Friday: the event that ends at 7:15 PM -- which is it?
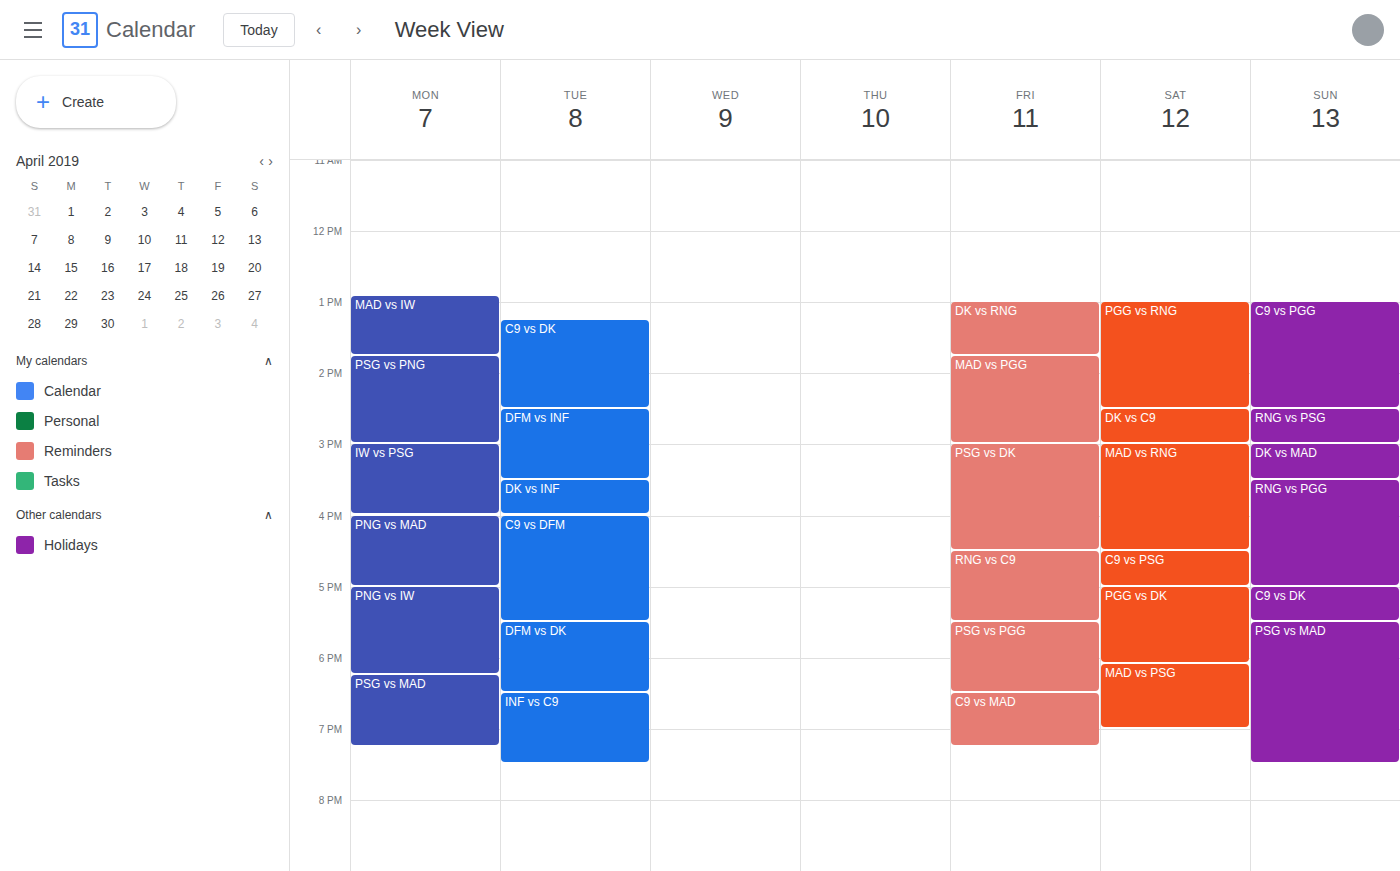
"C9 vs MAD"